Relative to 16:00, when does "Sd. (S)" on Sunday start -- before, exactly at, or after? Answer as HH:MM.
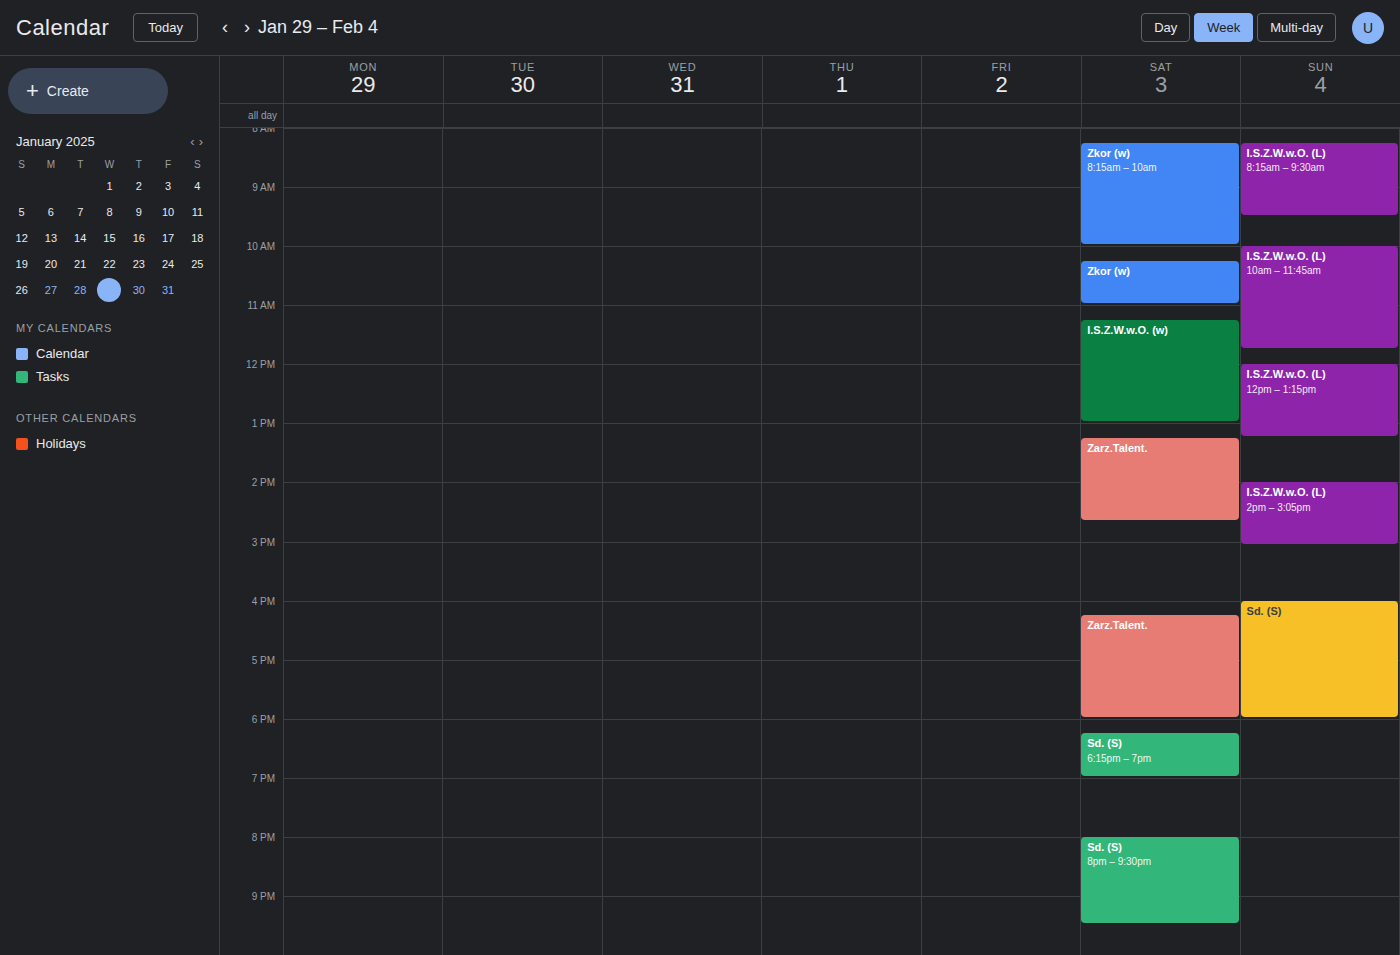
16:00 -- exactly at 16:00, on the 16:00 line.